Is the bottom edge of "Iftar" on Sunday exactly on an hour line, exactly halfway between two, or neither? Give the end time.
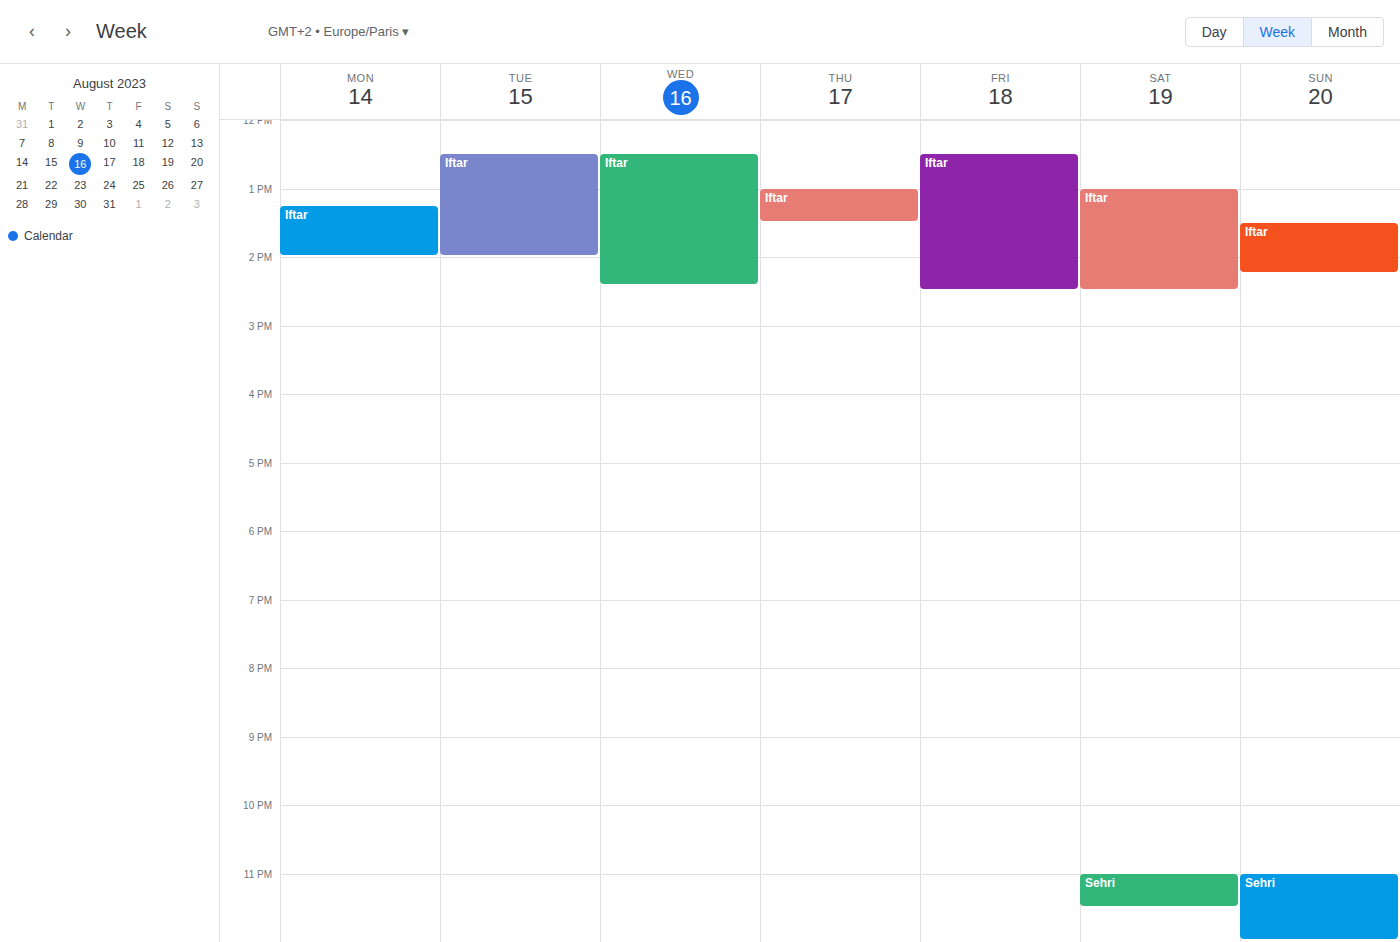
2:15 PM -- neither: a quarter of the way from the 2 PM line to the 3 PM line.